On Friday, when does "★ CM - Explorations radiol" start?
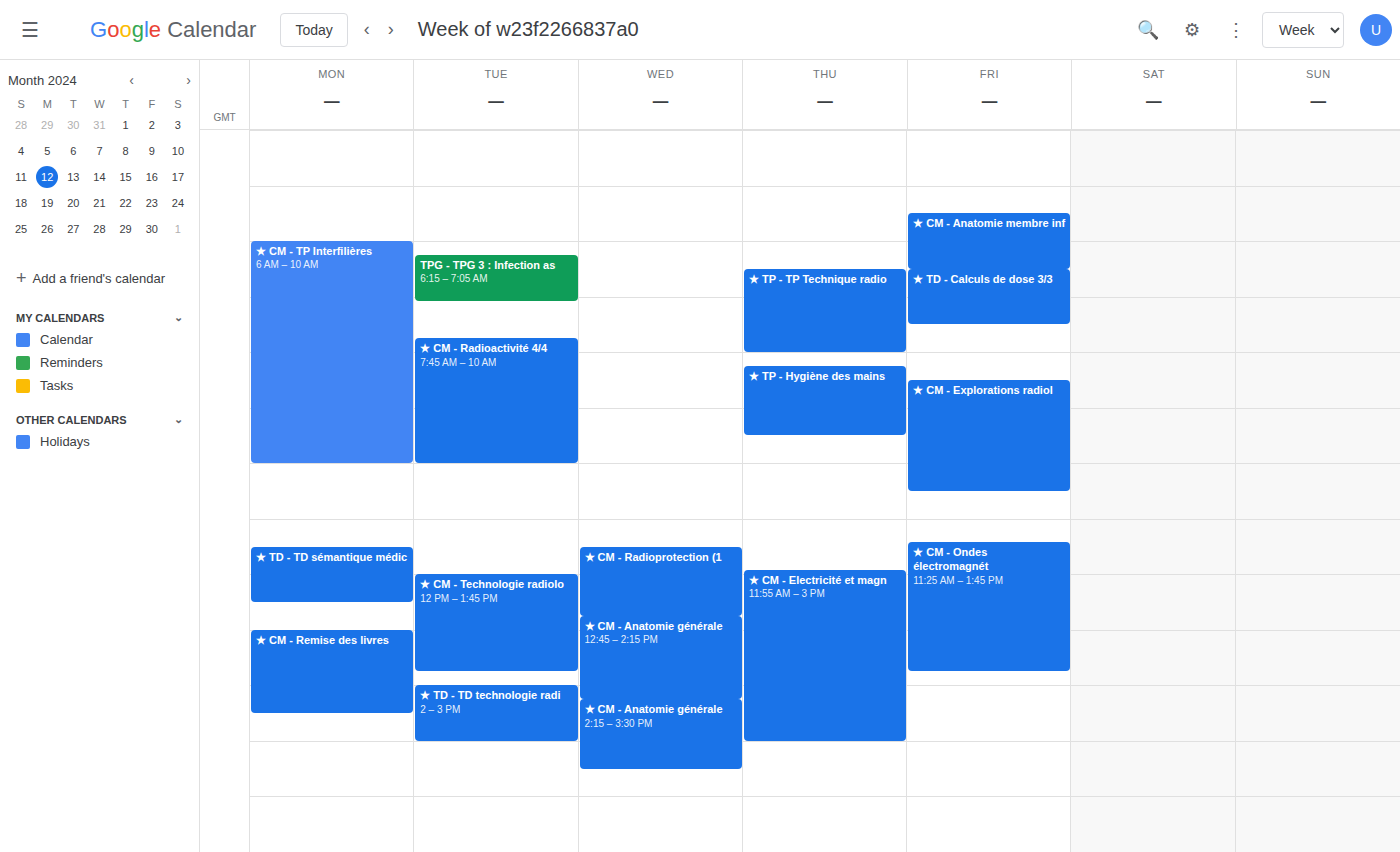
8:30 AM